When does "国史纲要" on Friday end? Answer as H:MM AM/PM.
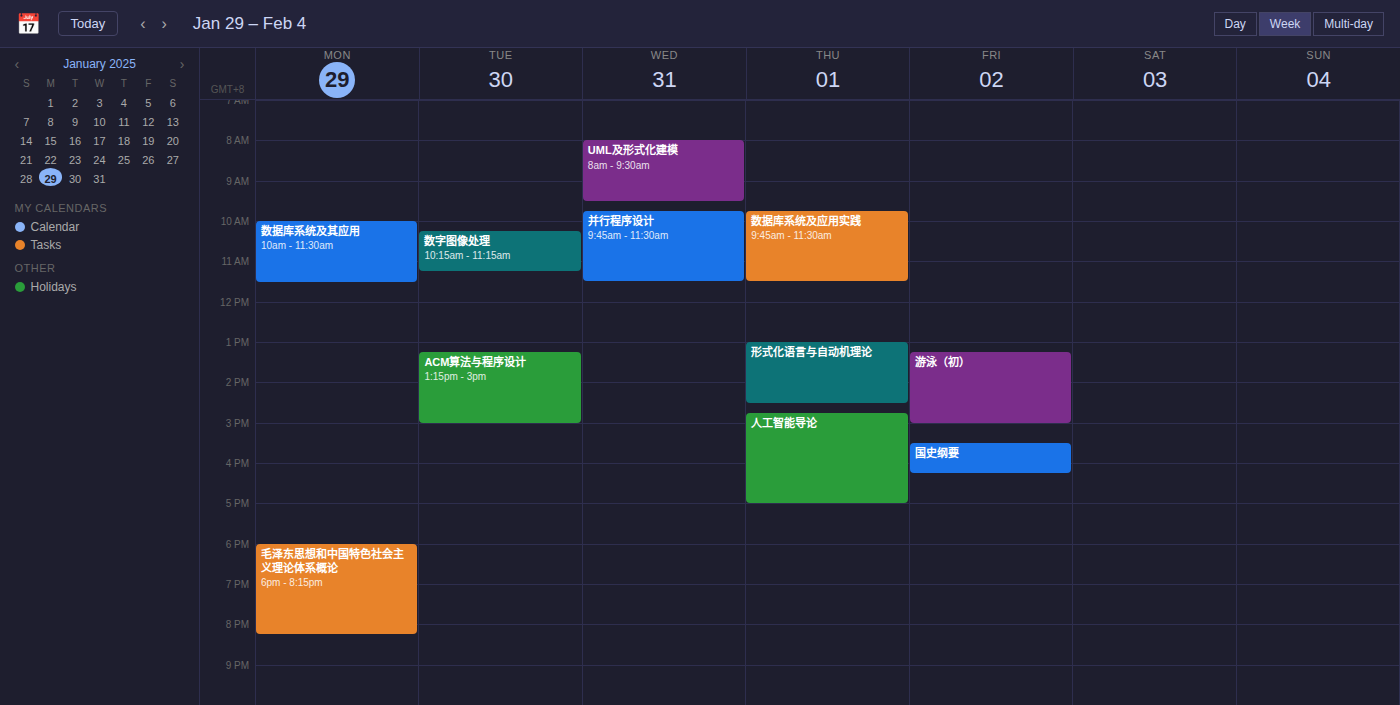
4:15 PM